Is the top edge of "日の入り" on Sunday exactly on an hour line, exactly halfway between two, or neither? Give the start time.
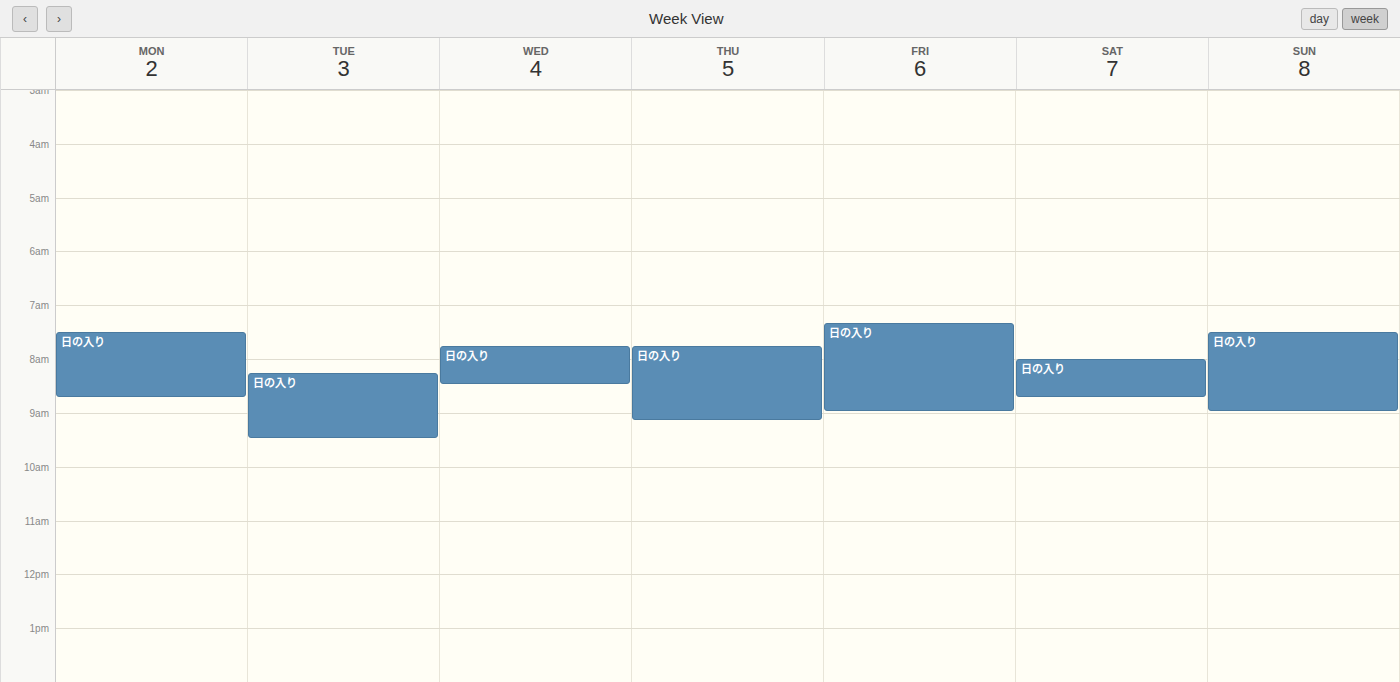
07:30 -- halfway between the 07:00 and 08:00 lines.